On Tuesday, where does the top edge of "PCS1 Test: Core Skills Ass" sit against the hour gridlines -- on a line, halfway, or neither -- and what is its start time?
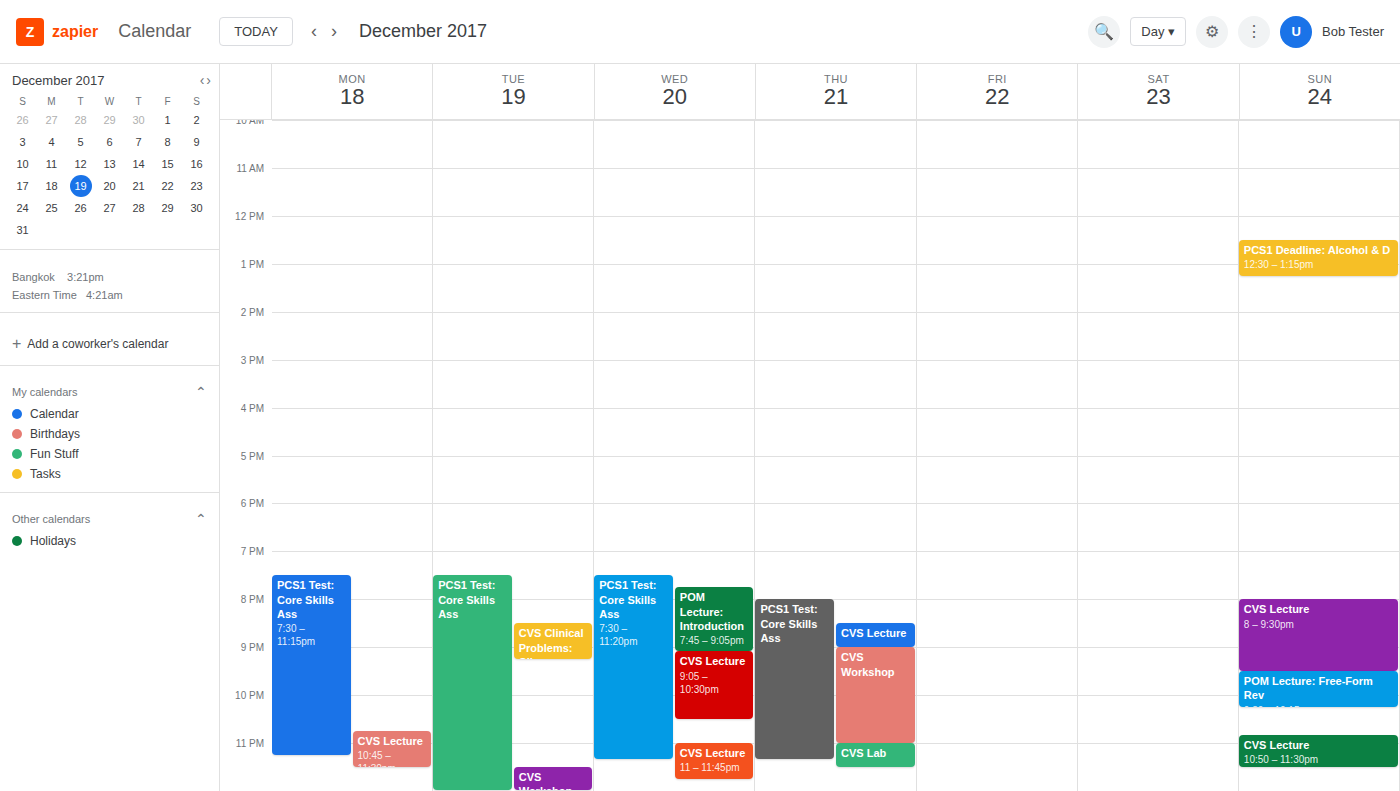
7:30 PM -- halfway between the 7 PM and 8 PM lines.